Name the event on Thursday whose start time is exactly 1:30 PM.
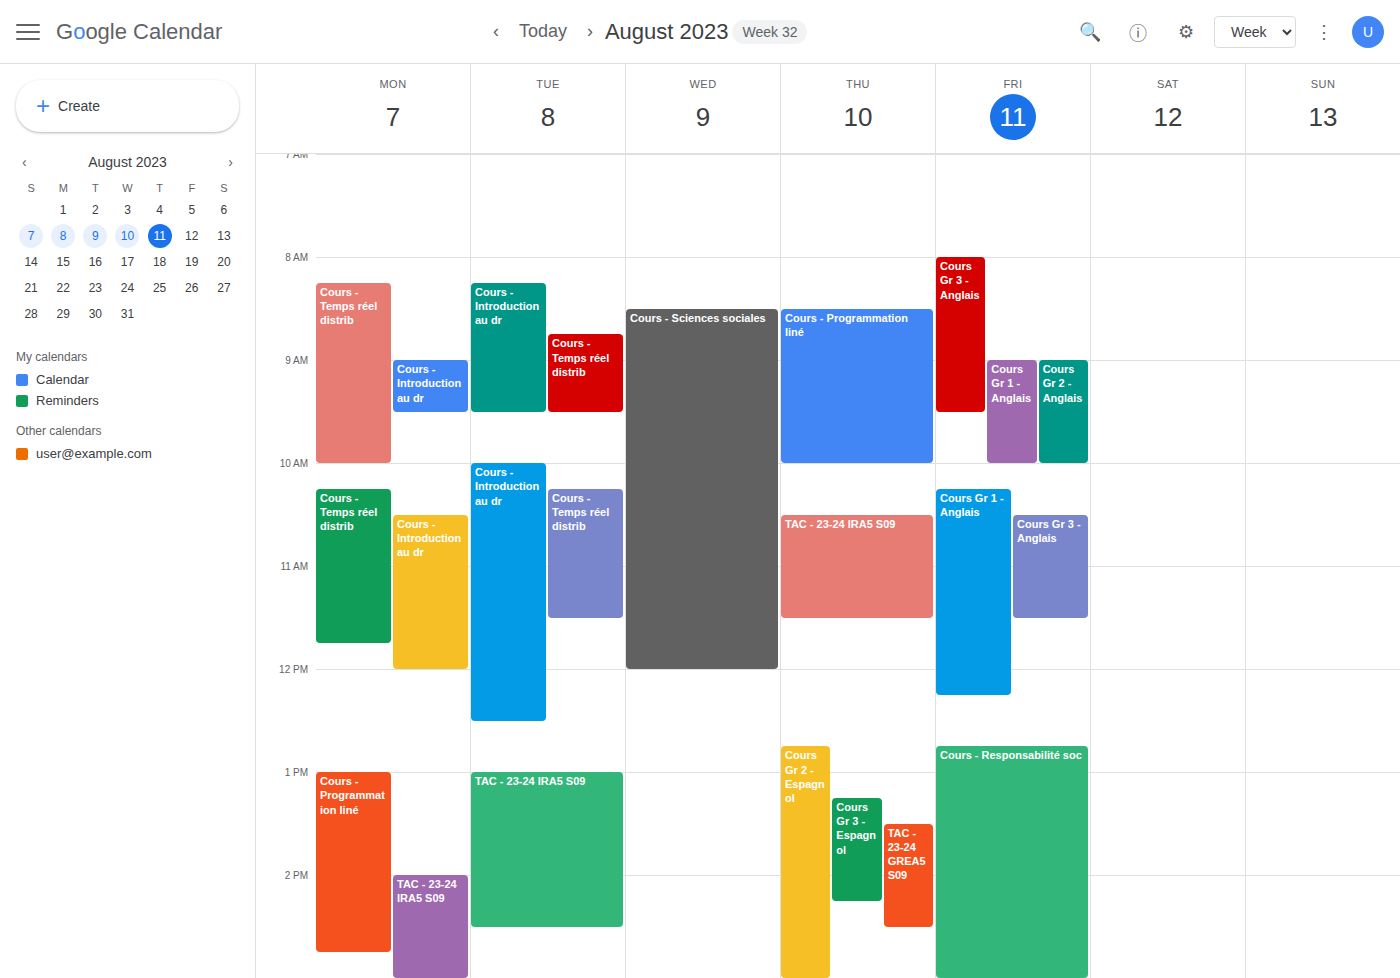
"TAC - 23-24 GREA5 S09"